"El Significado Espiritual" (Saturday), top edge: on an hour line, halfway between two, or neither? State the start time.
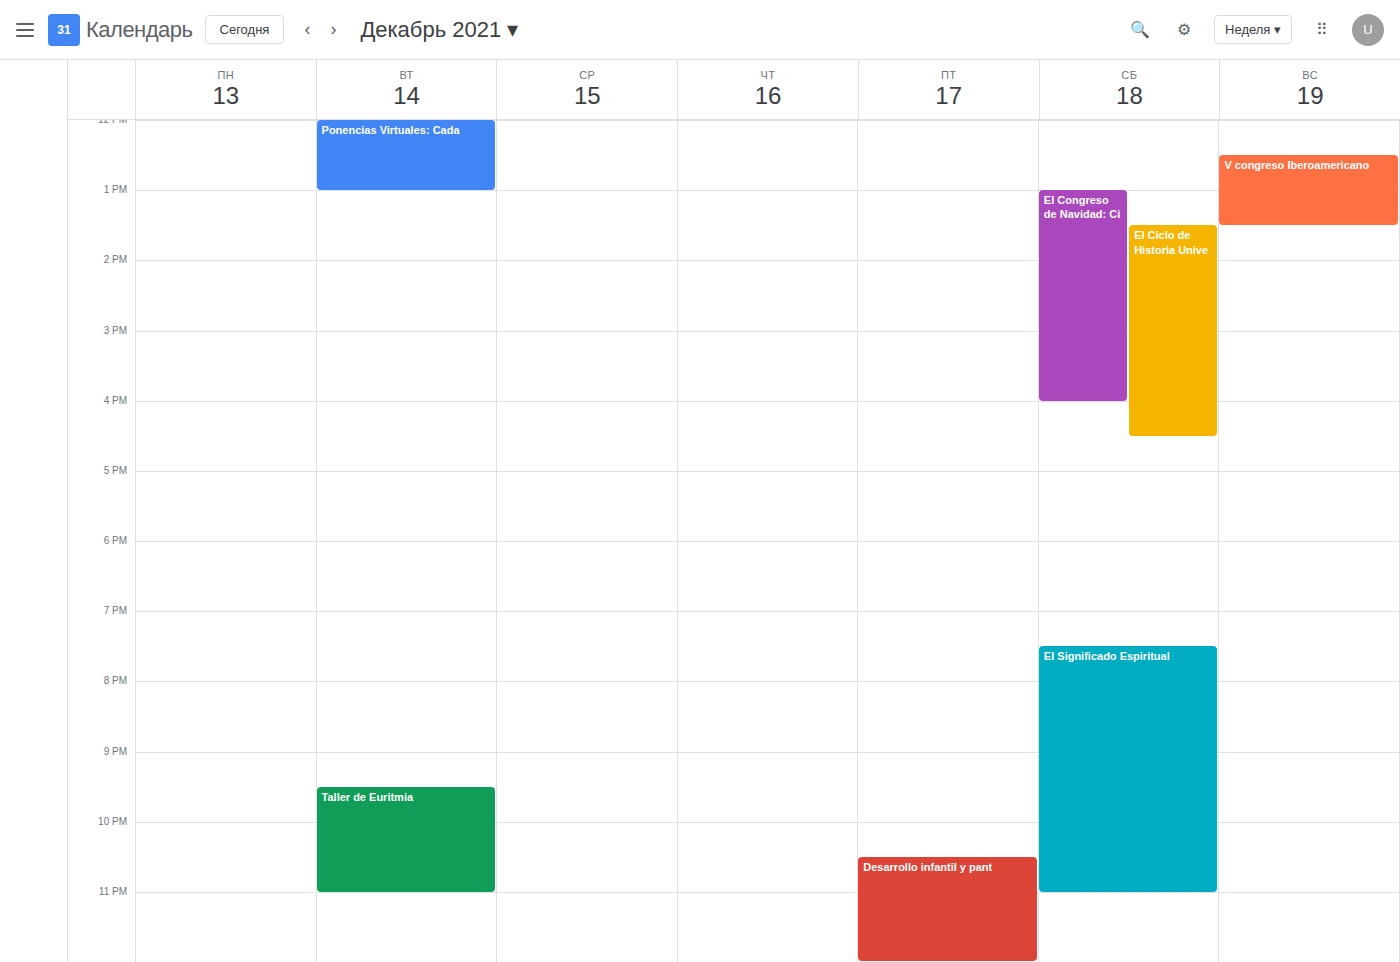
7:30 PM -- halfway between the 7 PM and 8 PM lines.